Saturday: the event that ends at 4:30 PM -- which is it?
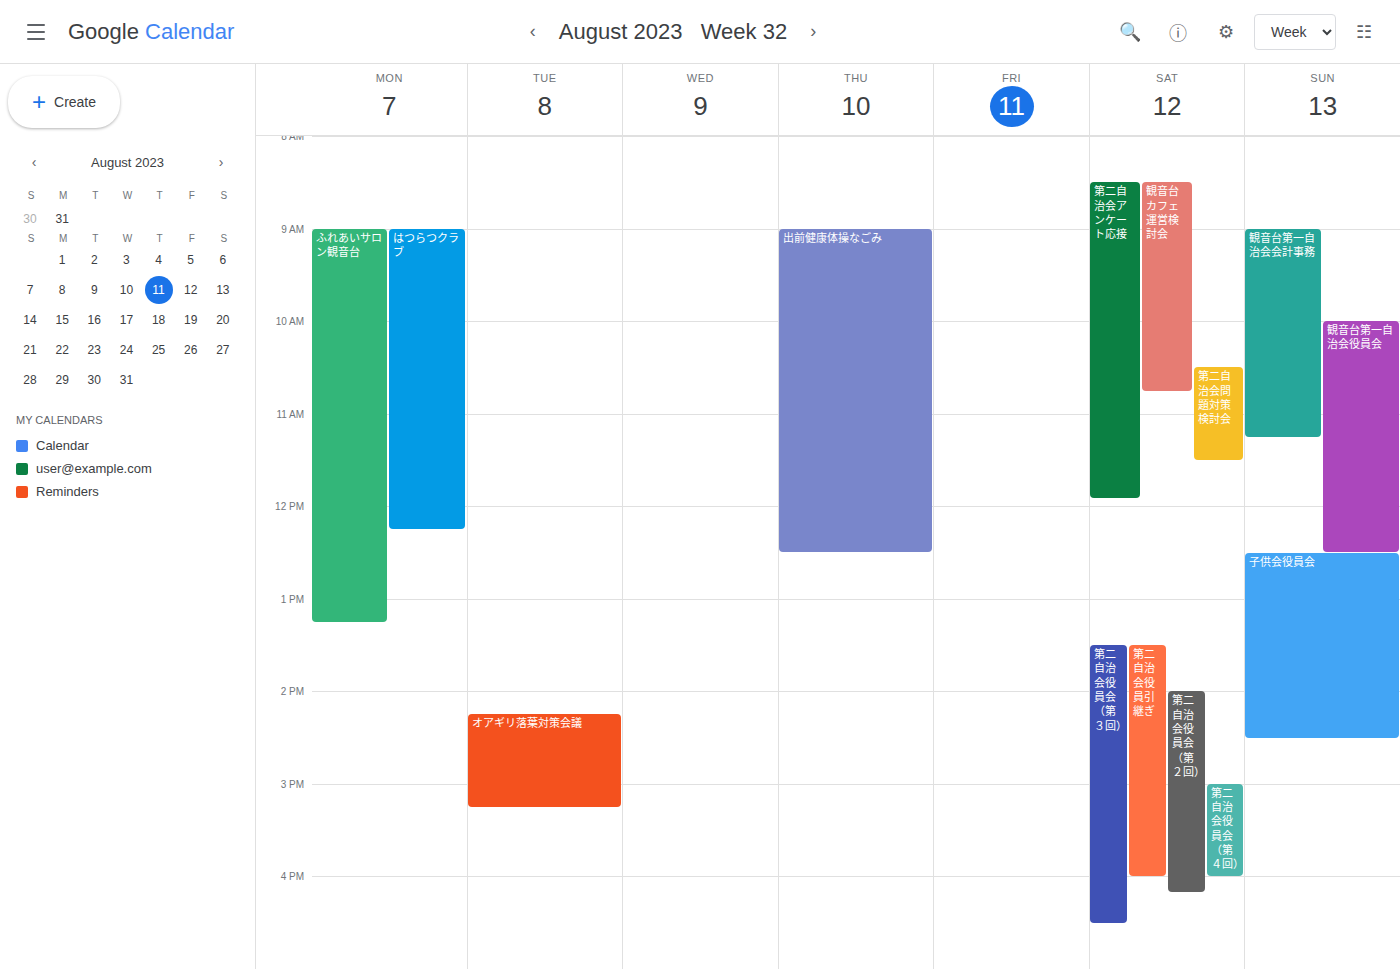
"第二自治会役員会（第３回）"